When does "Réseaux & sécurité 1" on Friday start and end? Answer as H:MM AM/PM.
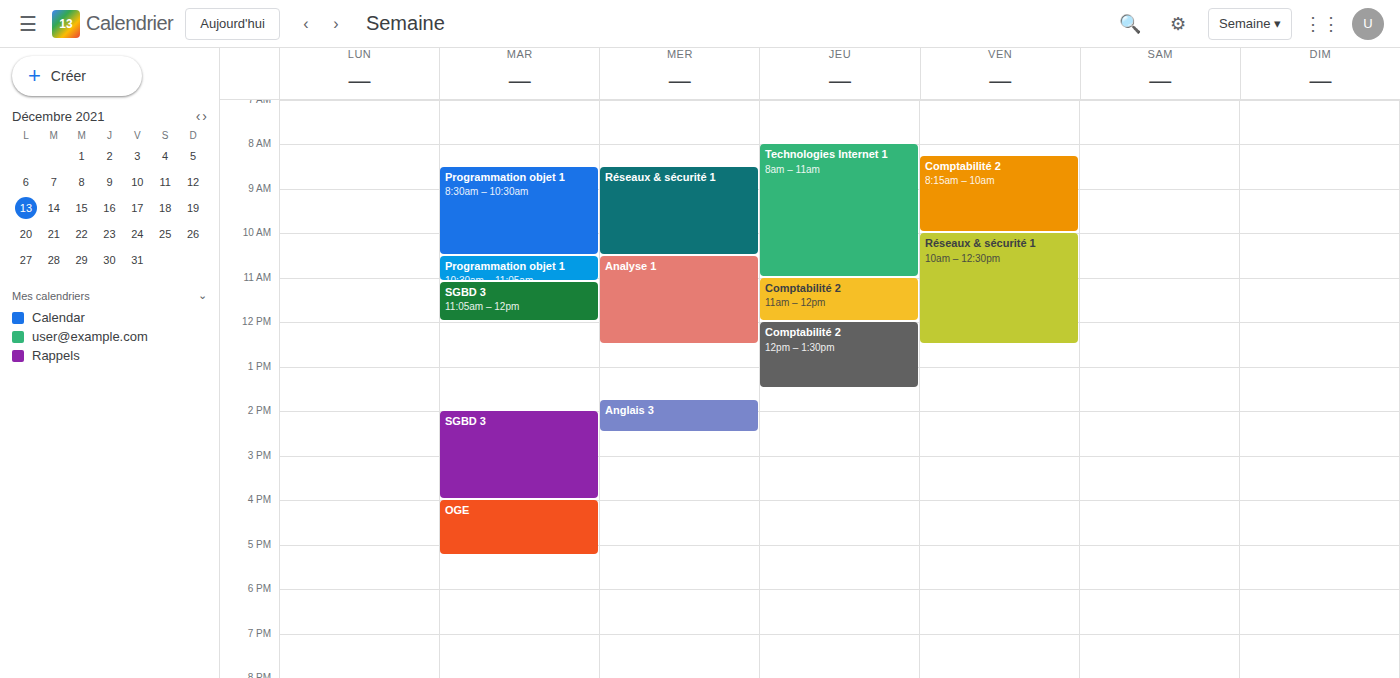
10:00 AM to 12:30 PM